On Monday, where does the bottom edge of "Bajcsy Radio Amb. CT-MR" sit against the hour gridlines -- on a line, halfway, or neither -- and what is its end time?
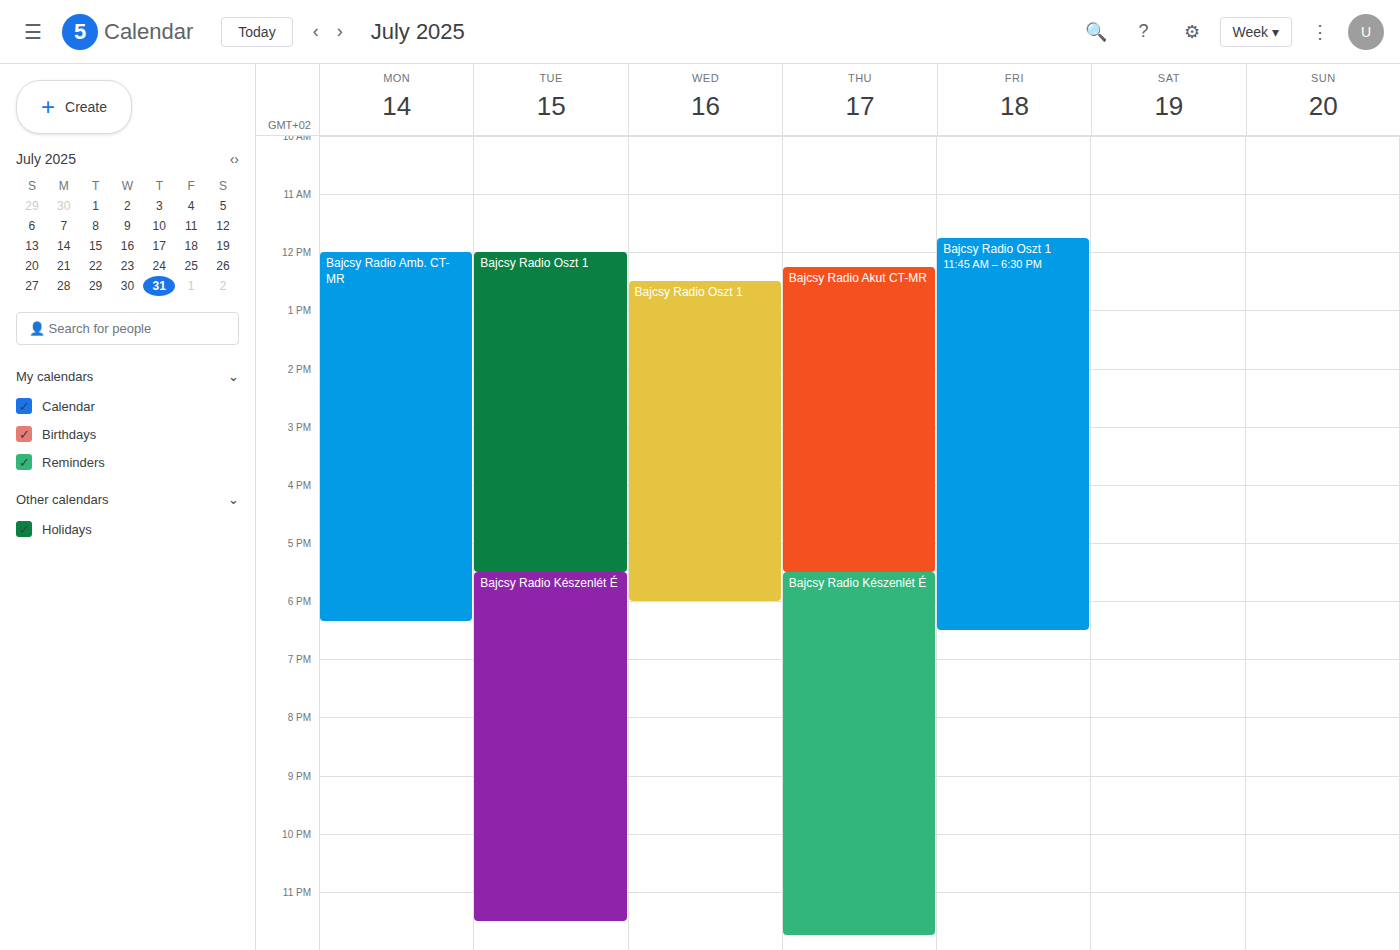
6:20 PM -- neither: 20 minutes below the 6 PM line and 40 minutes above the 7 PM line.